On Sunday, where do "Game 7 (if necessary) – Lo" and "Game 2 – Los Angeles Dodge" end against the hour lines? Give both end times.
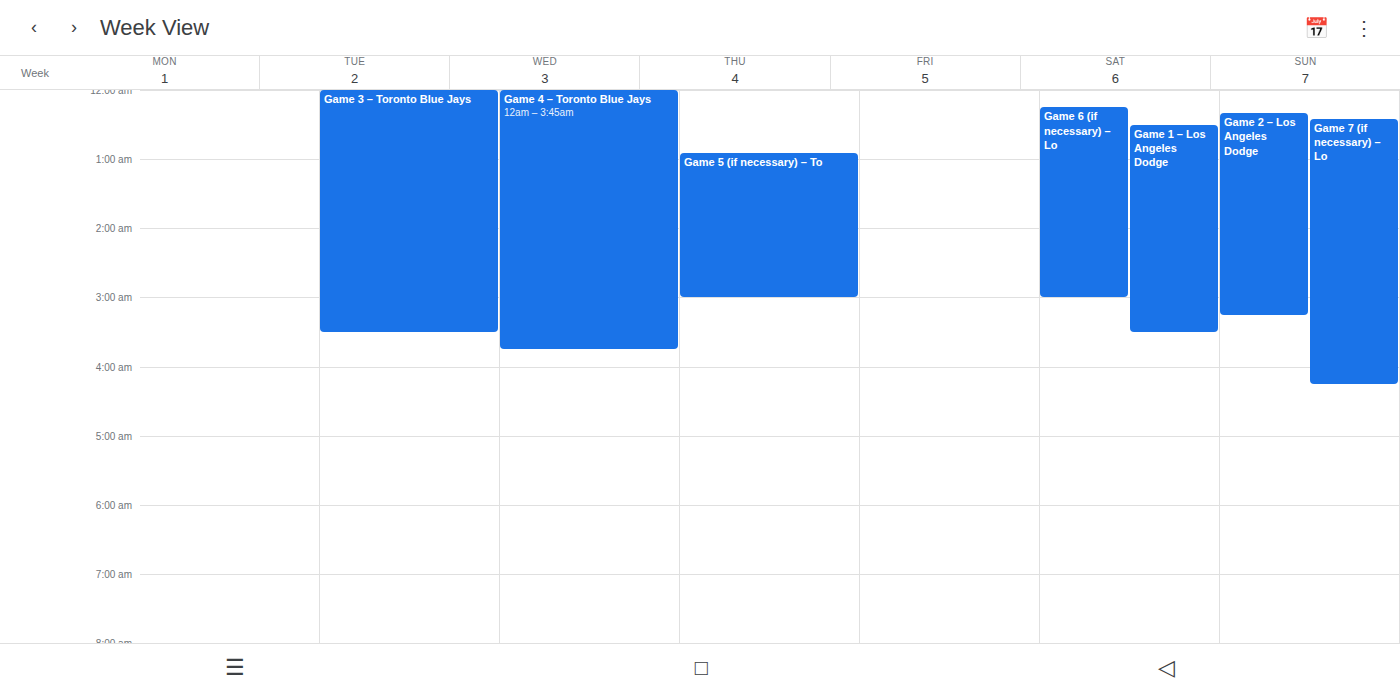
"Game 7 (if necessary) – Lo": 4:15 AM, neither: a quarter of the way from the 4 AM line to the 5 AM line. "Game 2 – Los Angeles Dodge": 3:15 AM, neither: a quarter of the way from the 3 AM line to the 4 AM line.